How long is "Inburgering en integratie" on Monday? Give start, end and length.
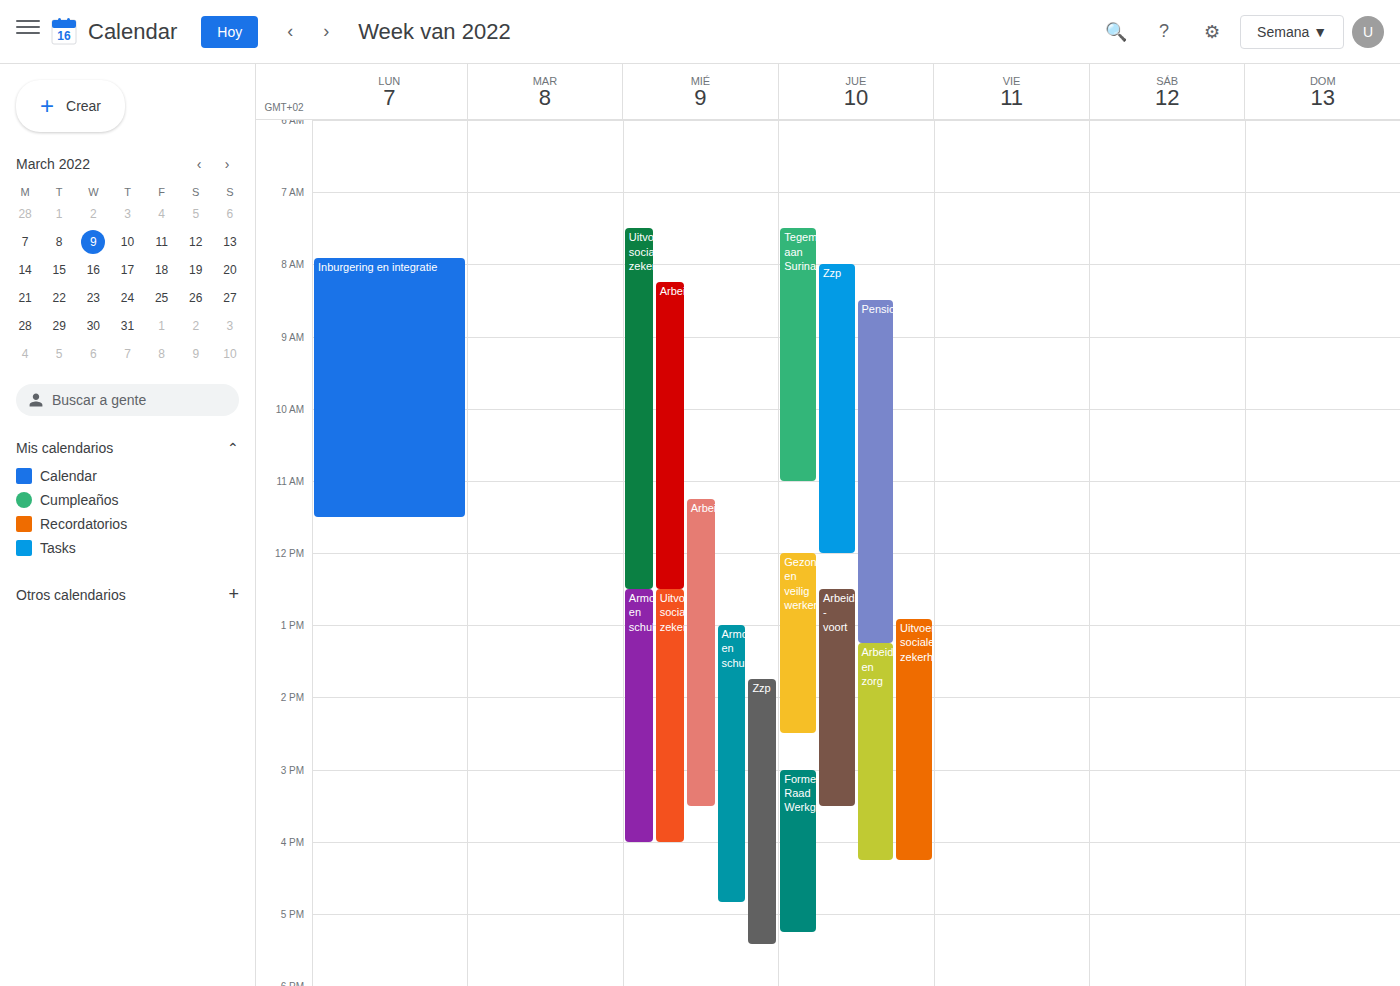
7:55 AM to 11:30 AM, 3 hours 35 minutes